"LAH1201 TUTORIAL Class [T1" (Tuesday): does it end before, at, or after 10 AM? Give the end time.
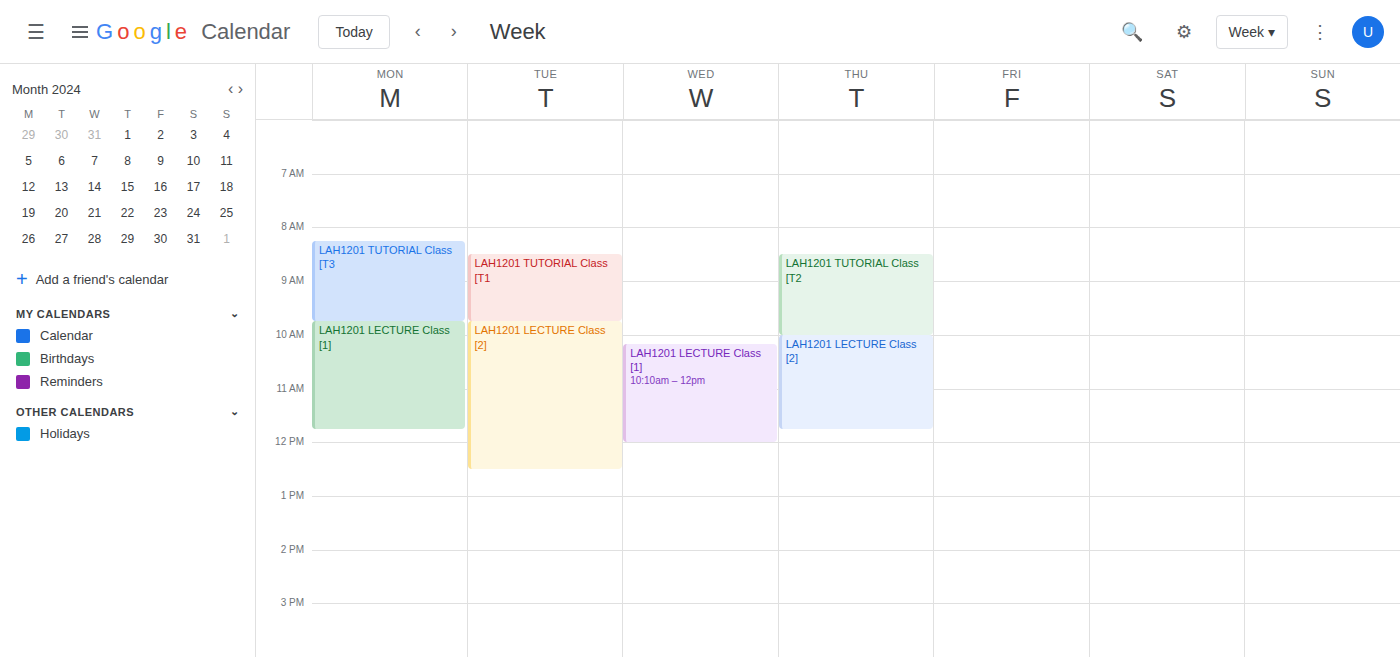
9:45 AM -- before 10 AM, 15 minutes above the 10 AM line.